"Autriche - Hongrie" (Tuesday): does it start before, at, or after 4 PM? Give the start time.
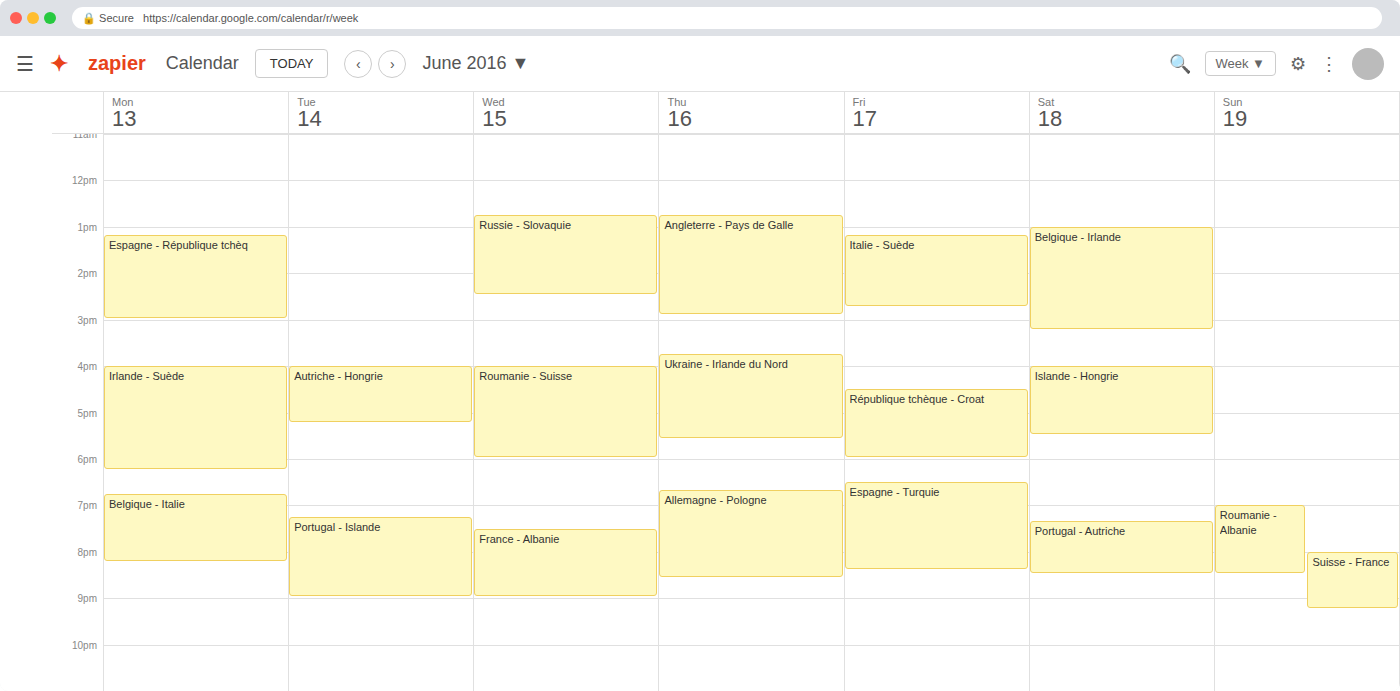
4:00 PM -- exactly at 4 PM, on the 4 PM line.